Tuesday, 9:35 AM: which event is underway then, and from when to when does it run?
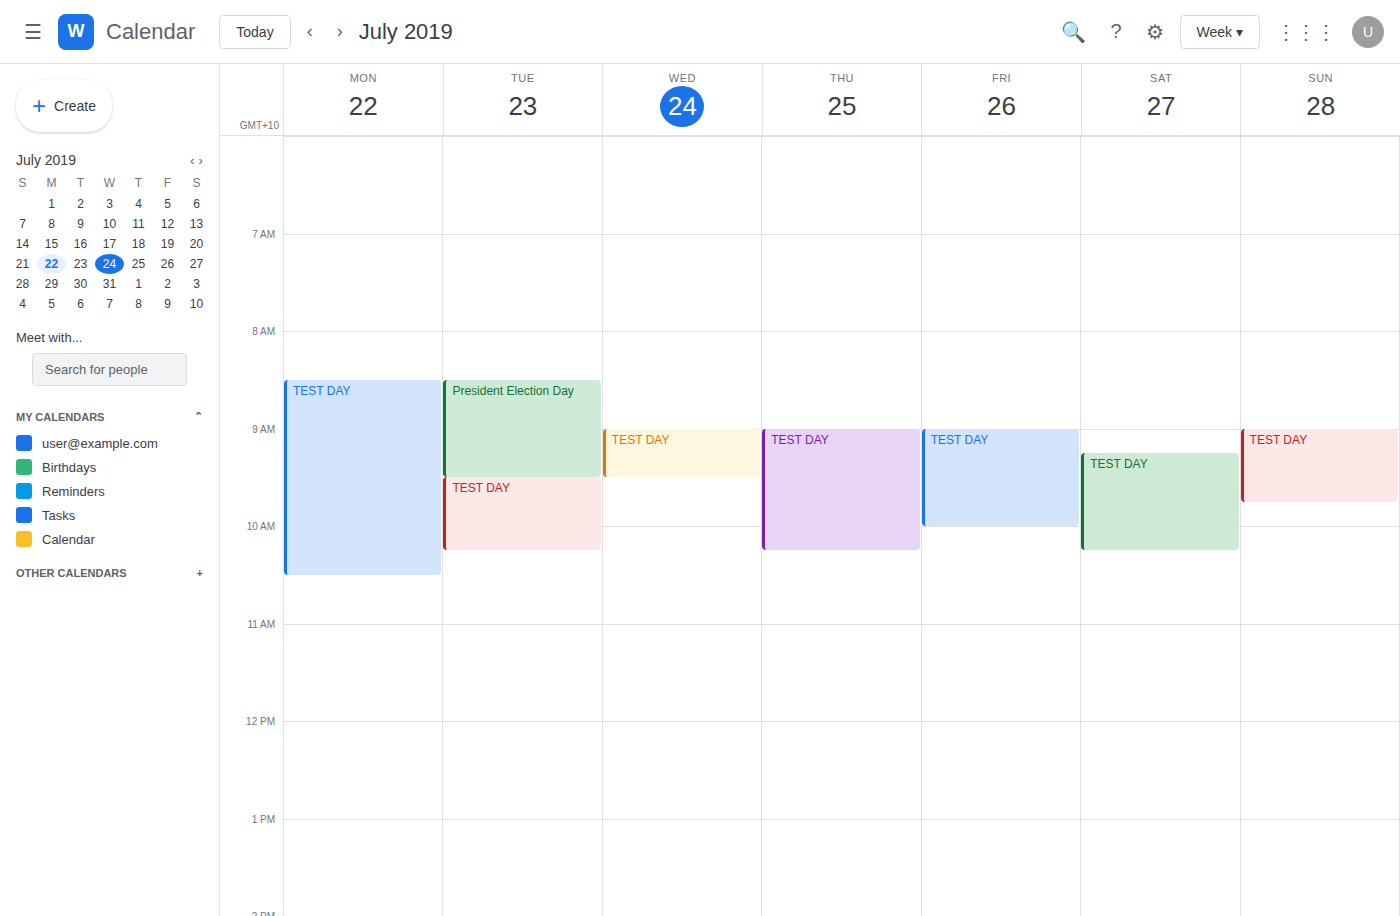
"TEST DAY", 9:30 AM to 10:15 AM